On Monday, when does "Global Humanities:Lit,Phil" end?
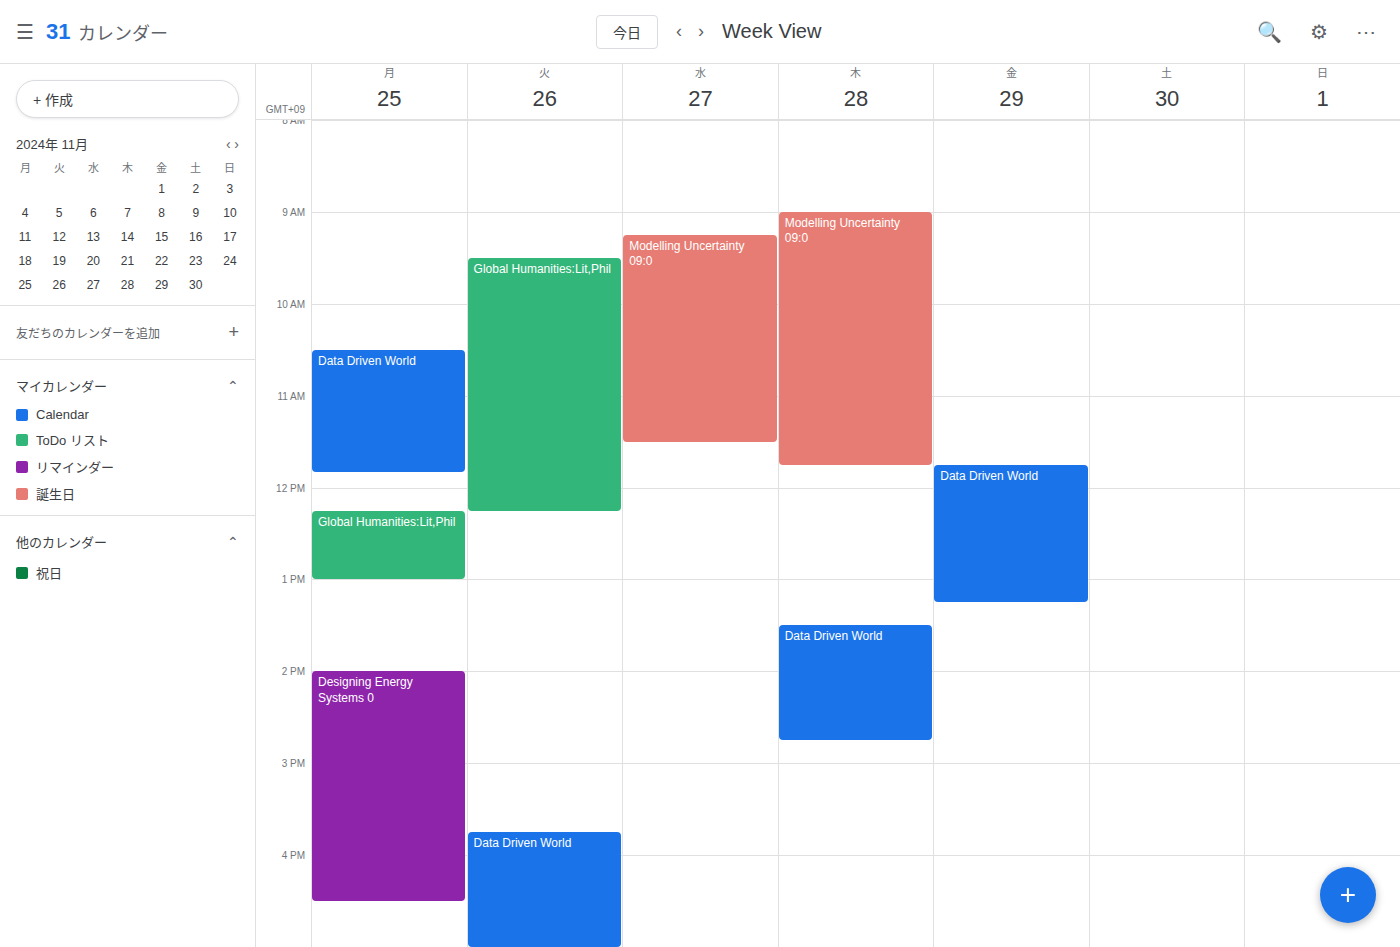
13:00